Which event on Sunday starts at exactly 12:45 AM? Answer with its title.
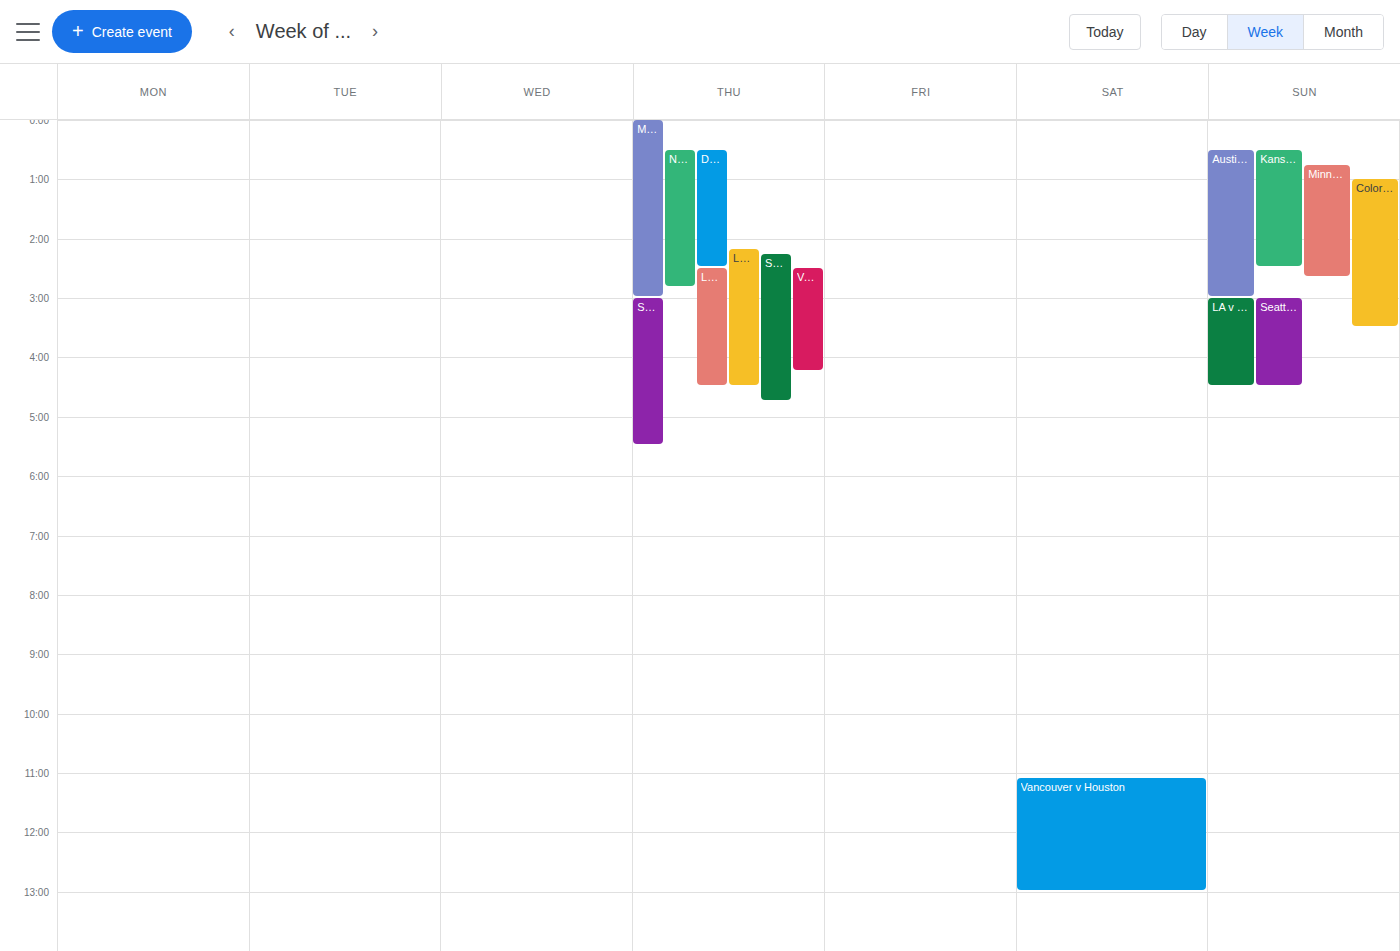
"Minnesota v San Jose"